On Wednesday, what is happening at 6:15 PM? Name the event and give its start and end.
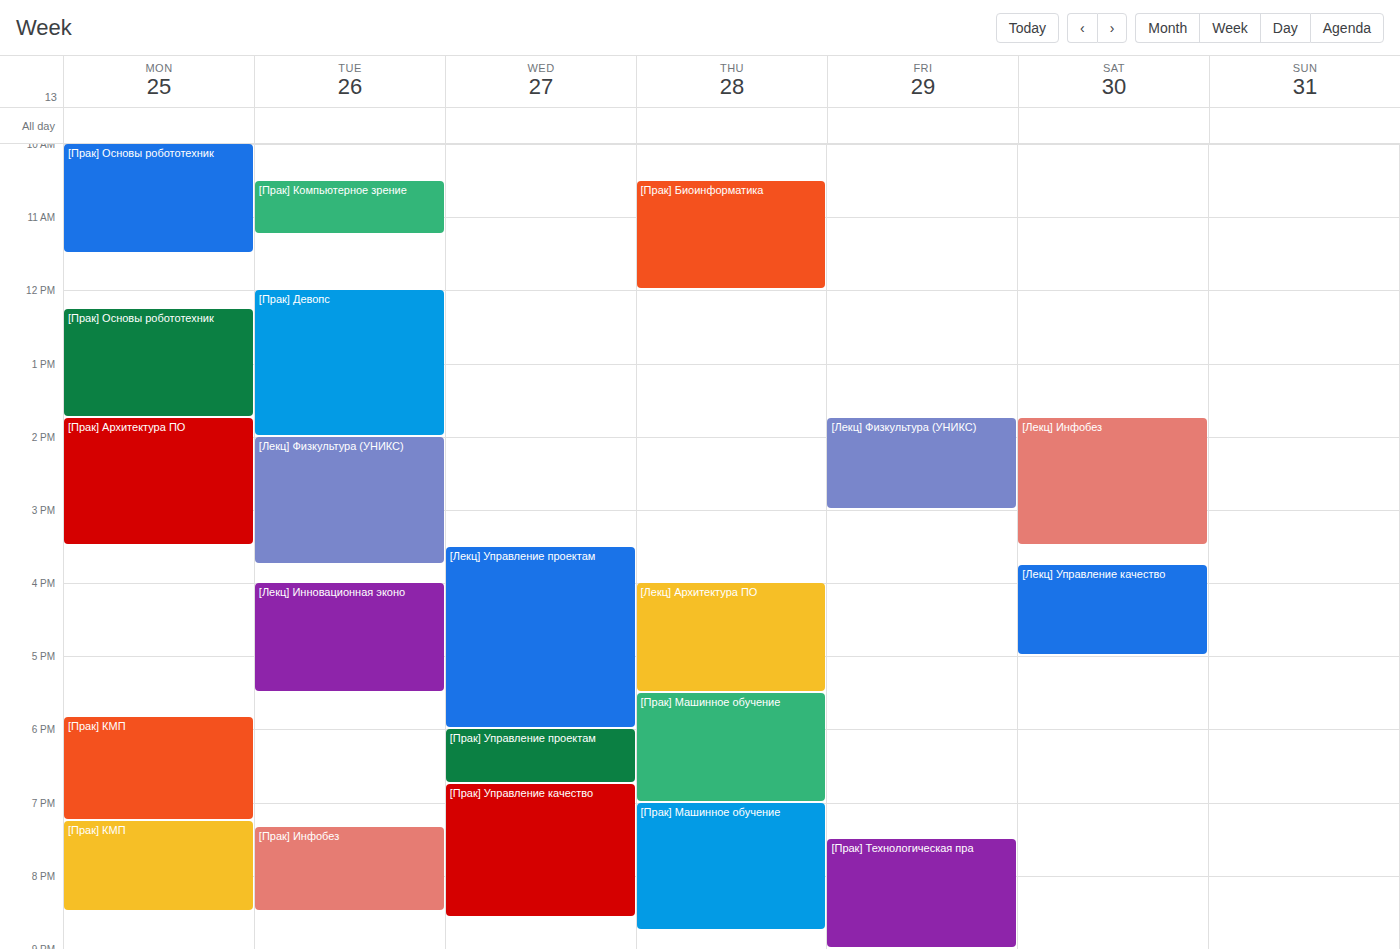
"[Прак] Управление проектам", 6:00 PM to 6:45 PM